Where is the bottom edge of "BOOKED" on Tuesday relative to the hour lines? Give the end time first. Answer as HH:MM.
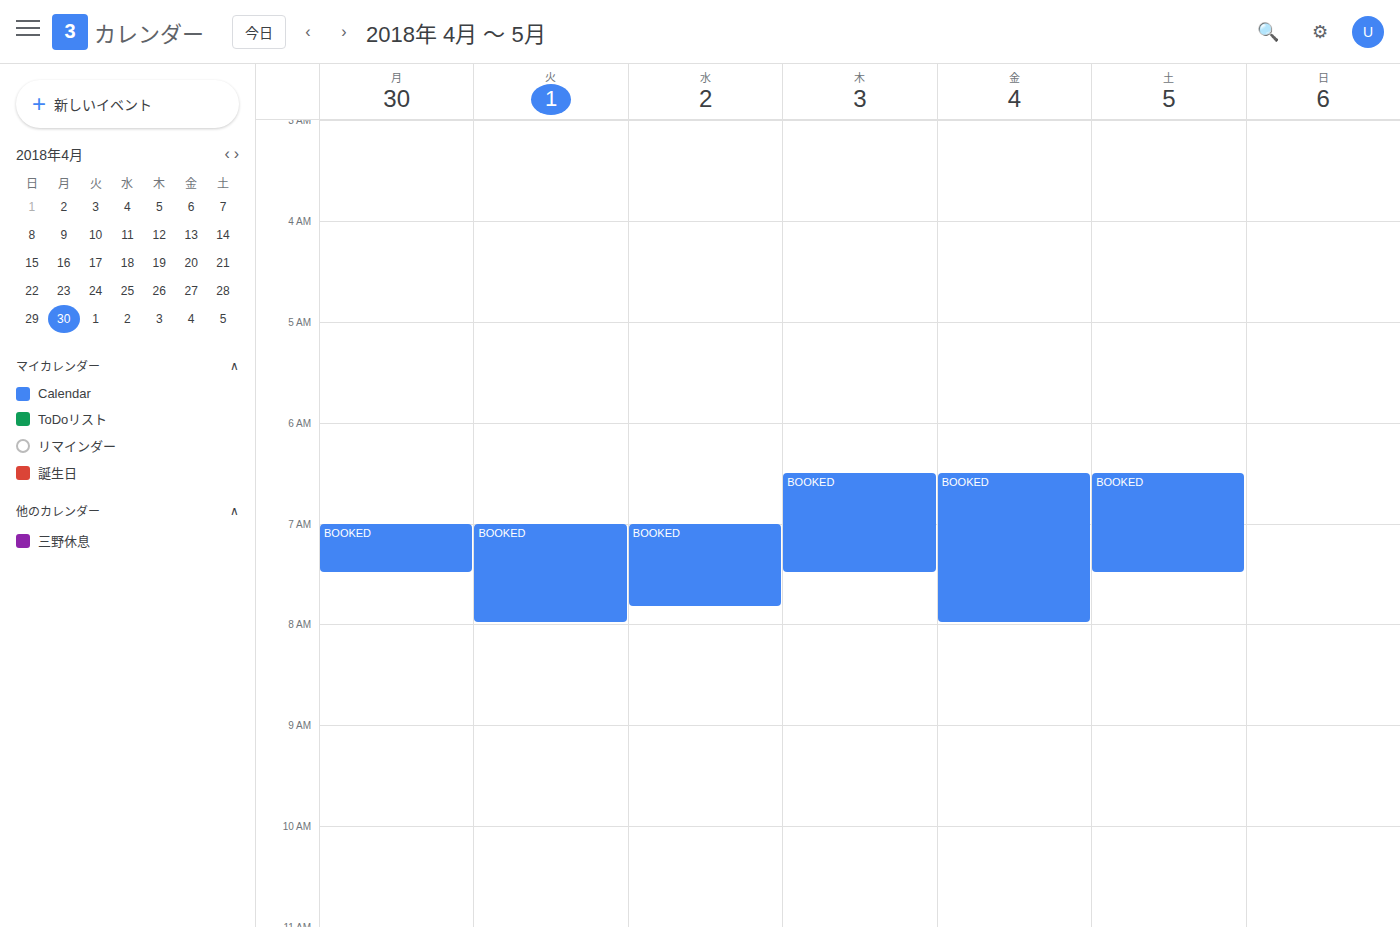
08:00 -- exactly on the 08:00 line.